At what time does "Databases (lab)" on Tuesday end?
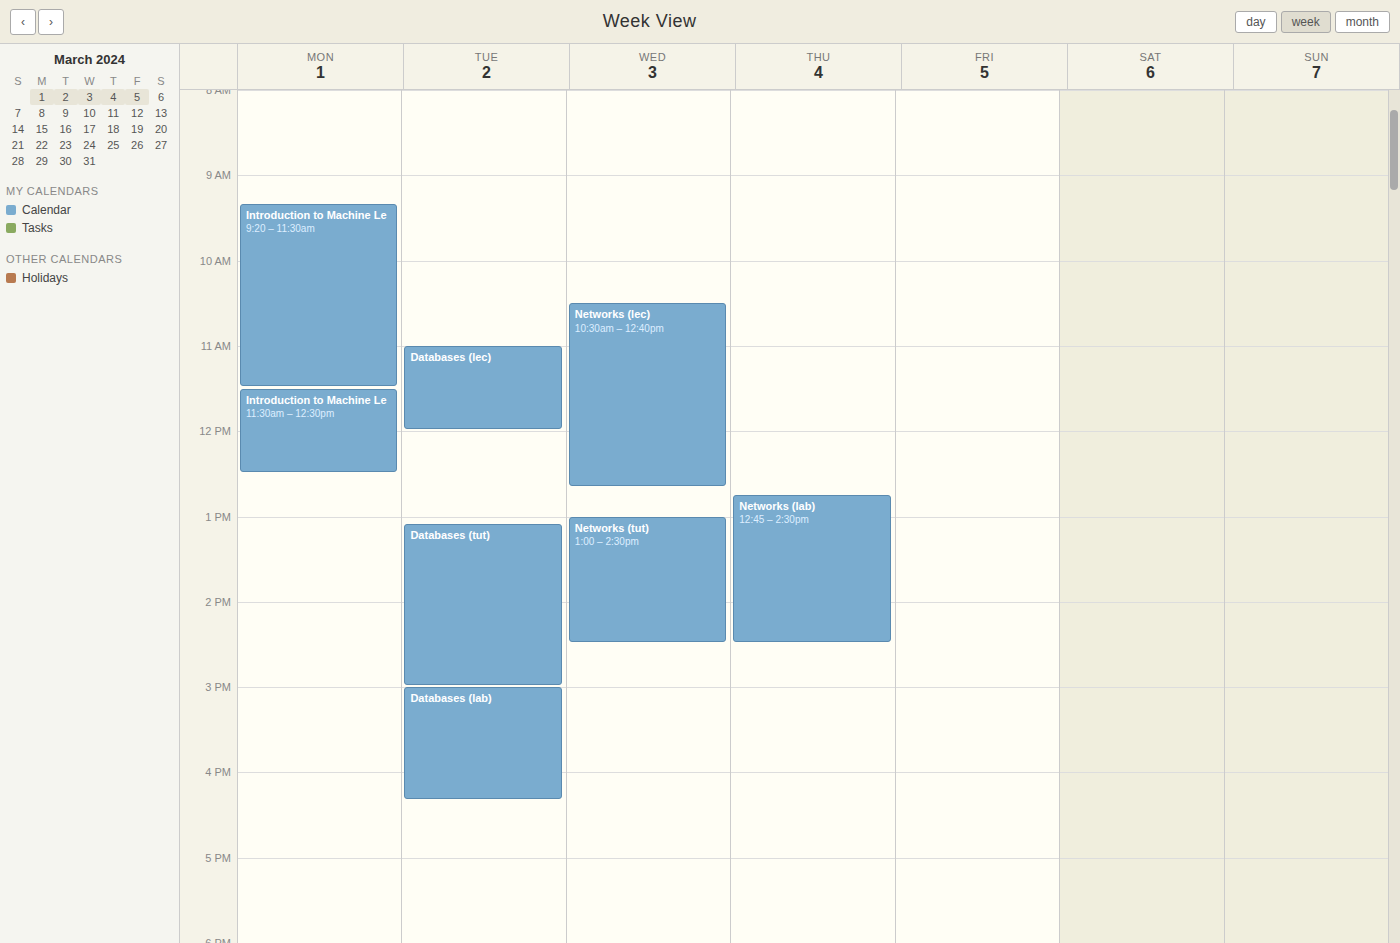
4:20 PM